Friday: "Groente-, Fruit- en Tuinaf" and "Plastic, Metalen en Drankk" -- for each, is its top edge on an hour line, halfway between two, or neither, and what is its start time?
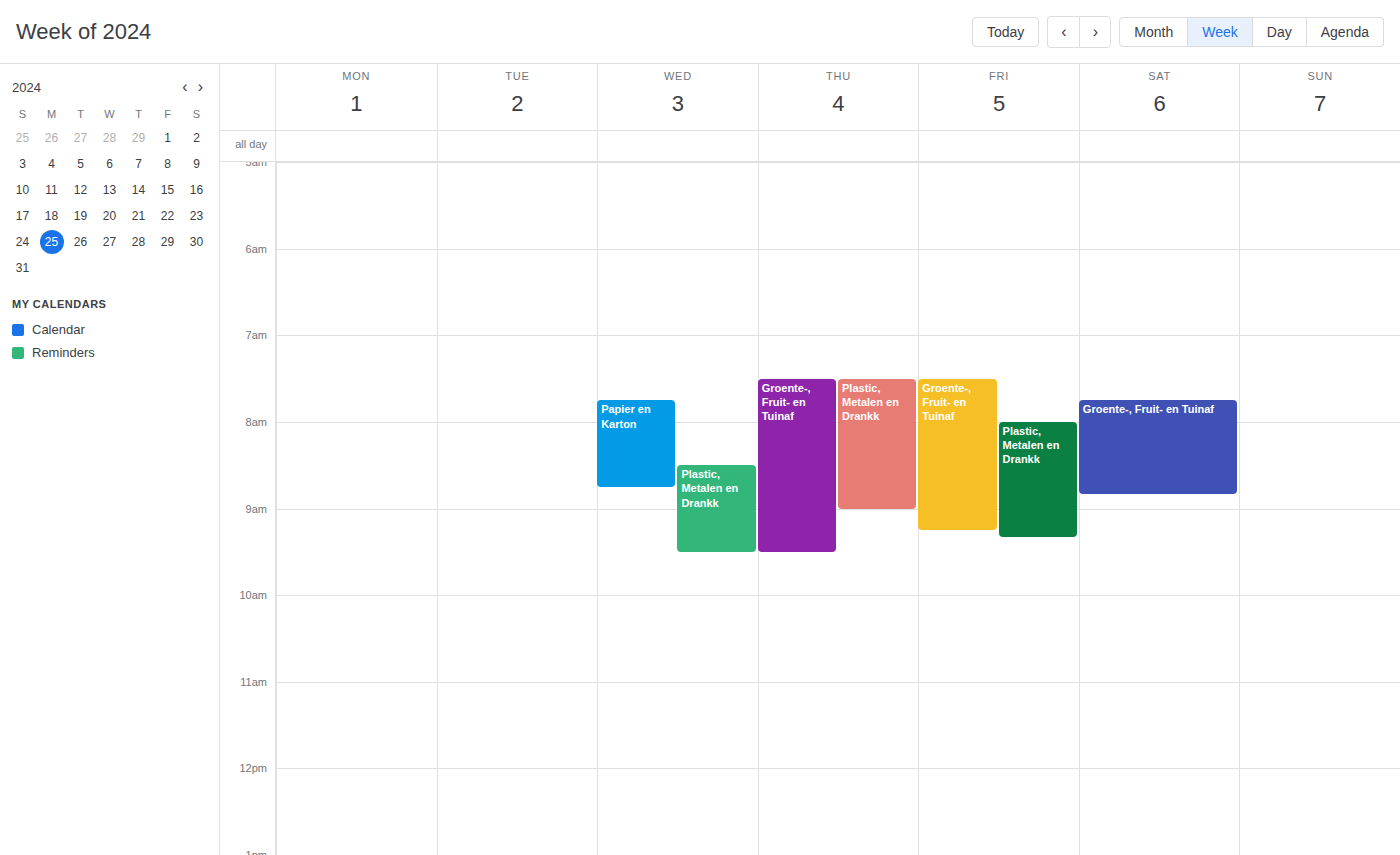
"Groente-, Fruit- en Tuinaf": 7:30 AM, halfway between the 7 AM and 8 AM lines. "Plastic, Metalen en Drankk": 8:00 AM, exactly on the 8 AM line.